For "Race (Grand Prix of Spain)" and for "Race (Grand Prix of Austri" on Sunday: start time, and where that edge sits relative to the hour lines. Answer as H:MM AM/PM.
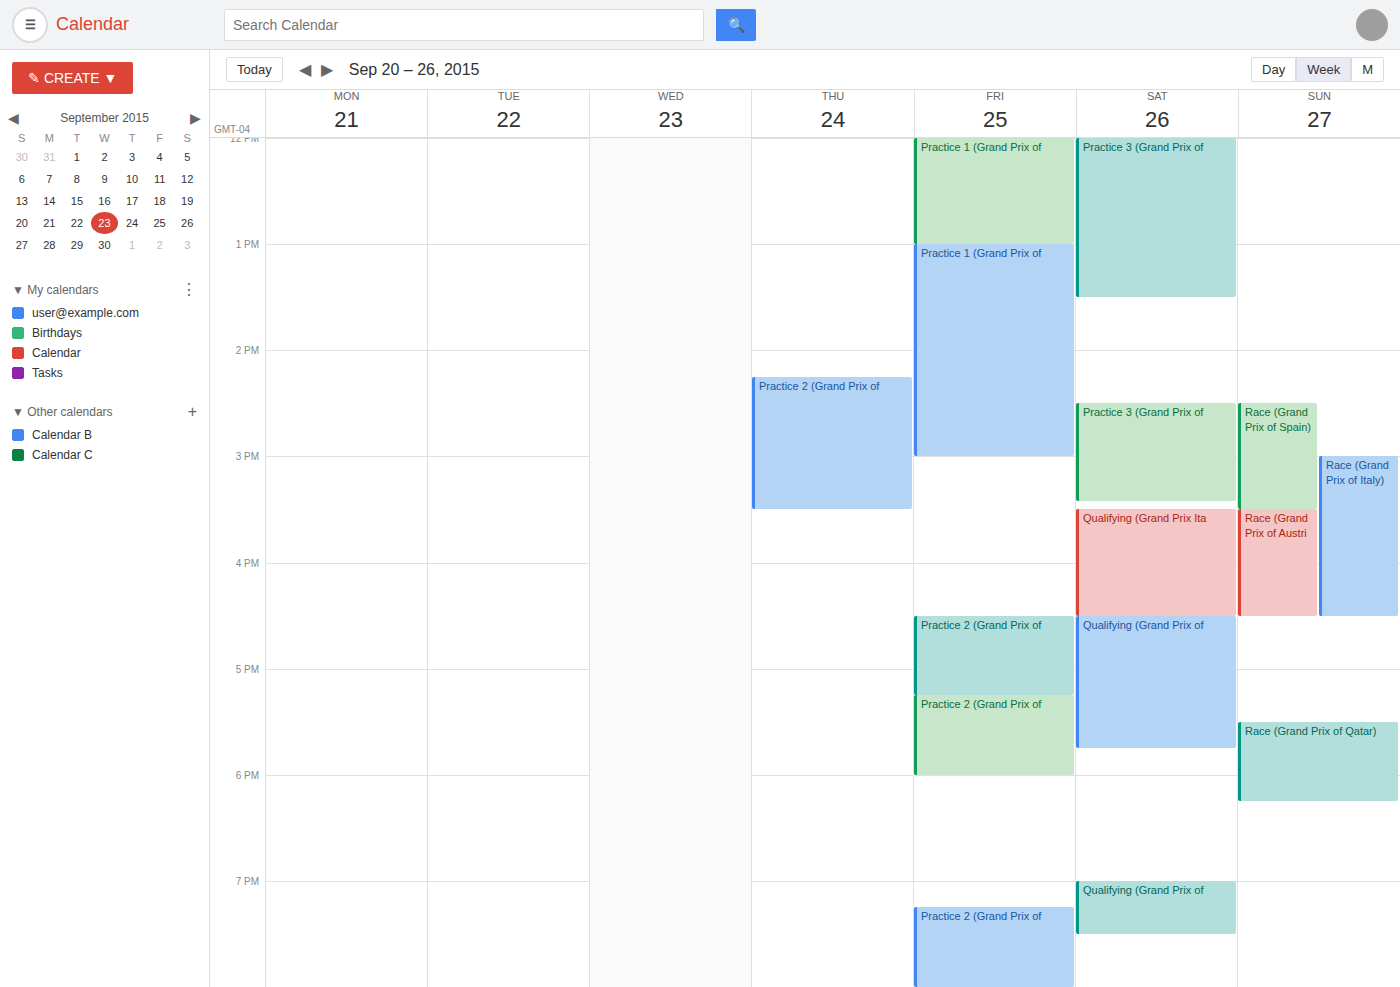
"Race (Grand Prix of Spain)": 2:30 PM, halfway between the 2 PM and 3 PM lines. "Race (Grand Prix of Austri": 3:30 PM, halfway between the 3 PM and 4 PM lines.